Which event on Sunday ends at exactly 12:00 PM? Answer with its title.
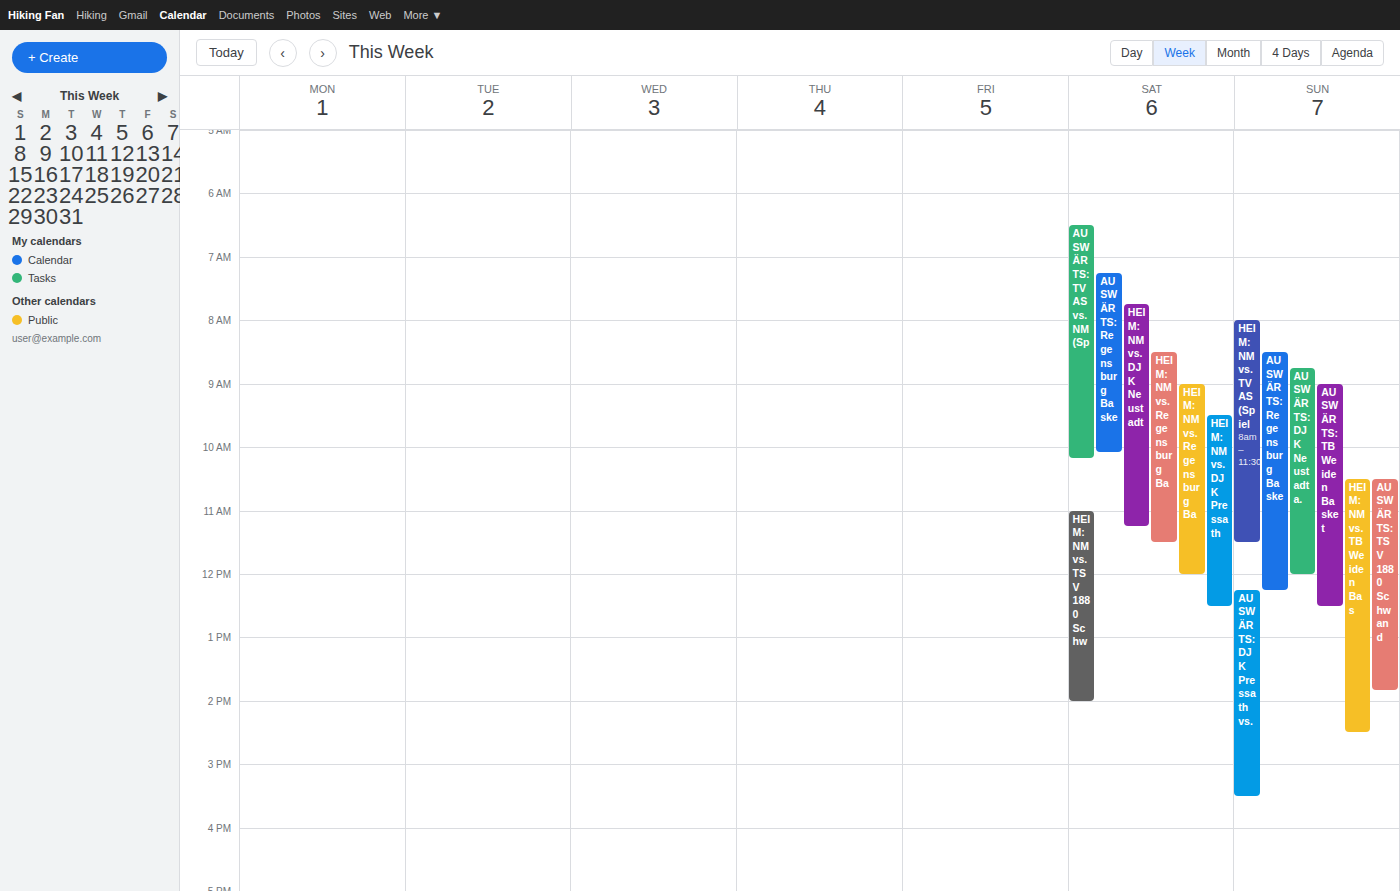
"AUSWÄRTS: DJK Neustadt a."